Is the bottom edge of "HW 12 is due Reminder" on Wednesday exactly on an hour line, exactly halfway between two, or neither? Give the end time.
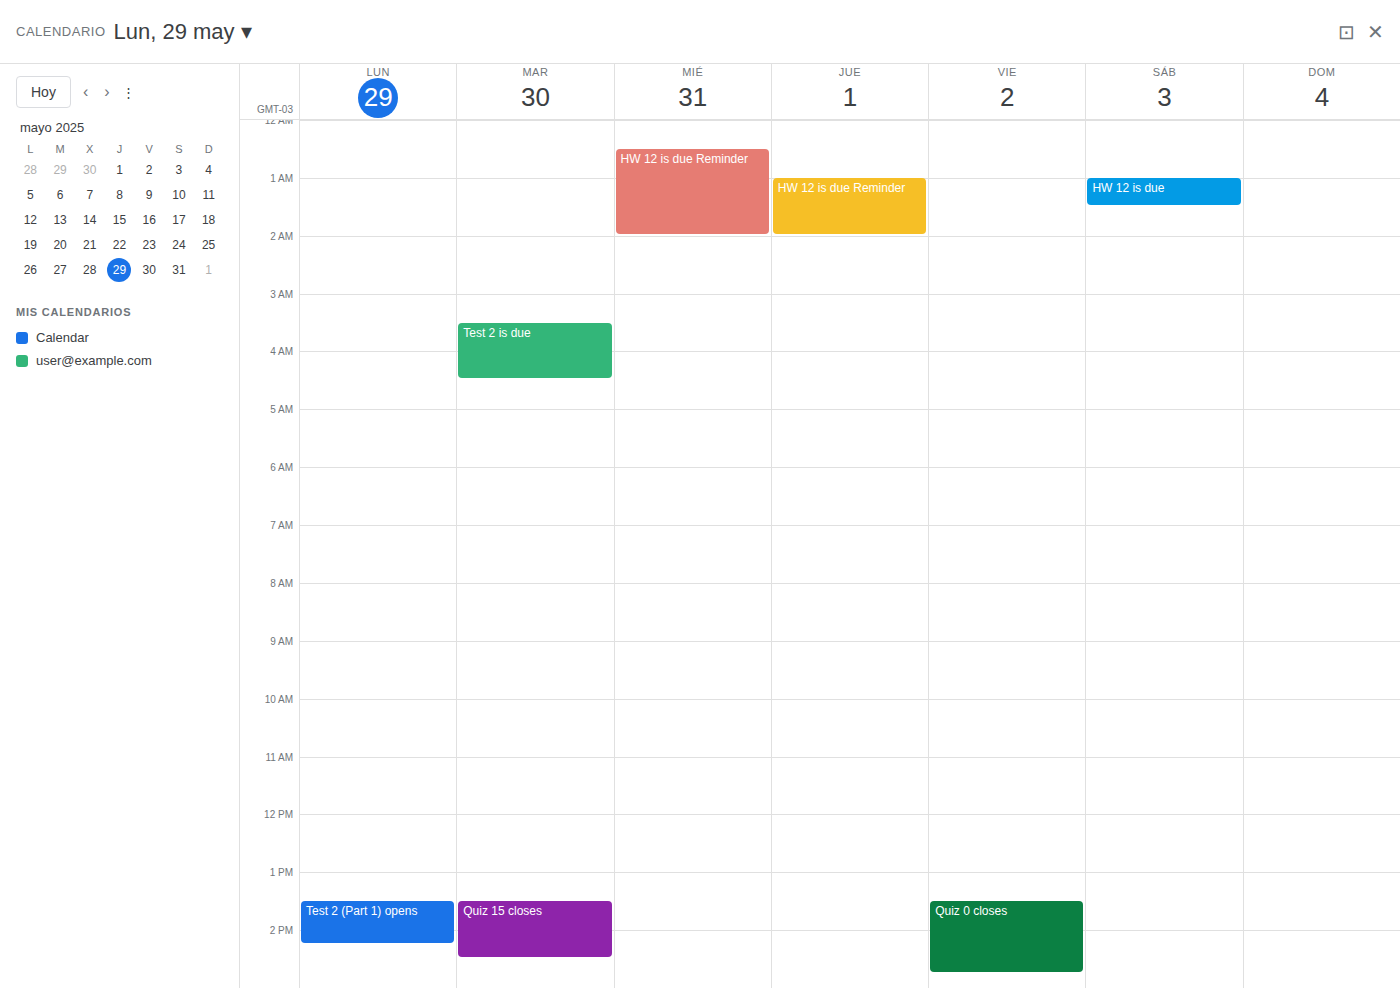
2:00 AM -- exactly on the 2 AM line.